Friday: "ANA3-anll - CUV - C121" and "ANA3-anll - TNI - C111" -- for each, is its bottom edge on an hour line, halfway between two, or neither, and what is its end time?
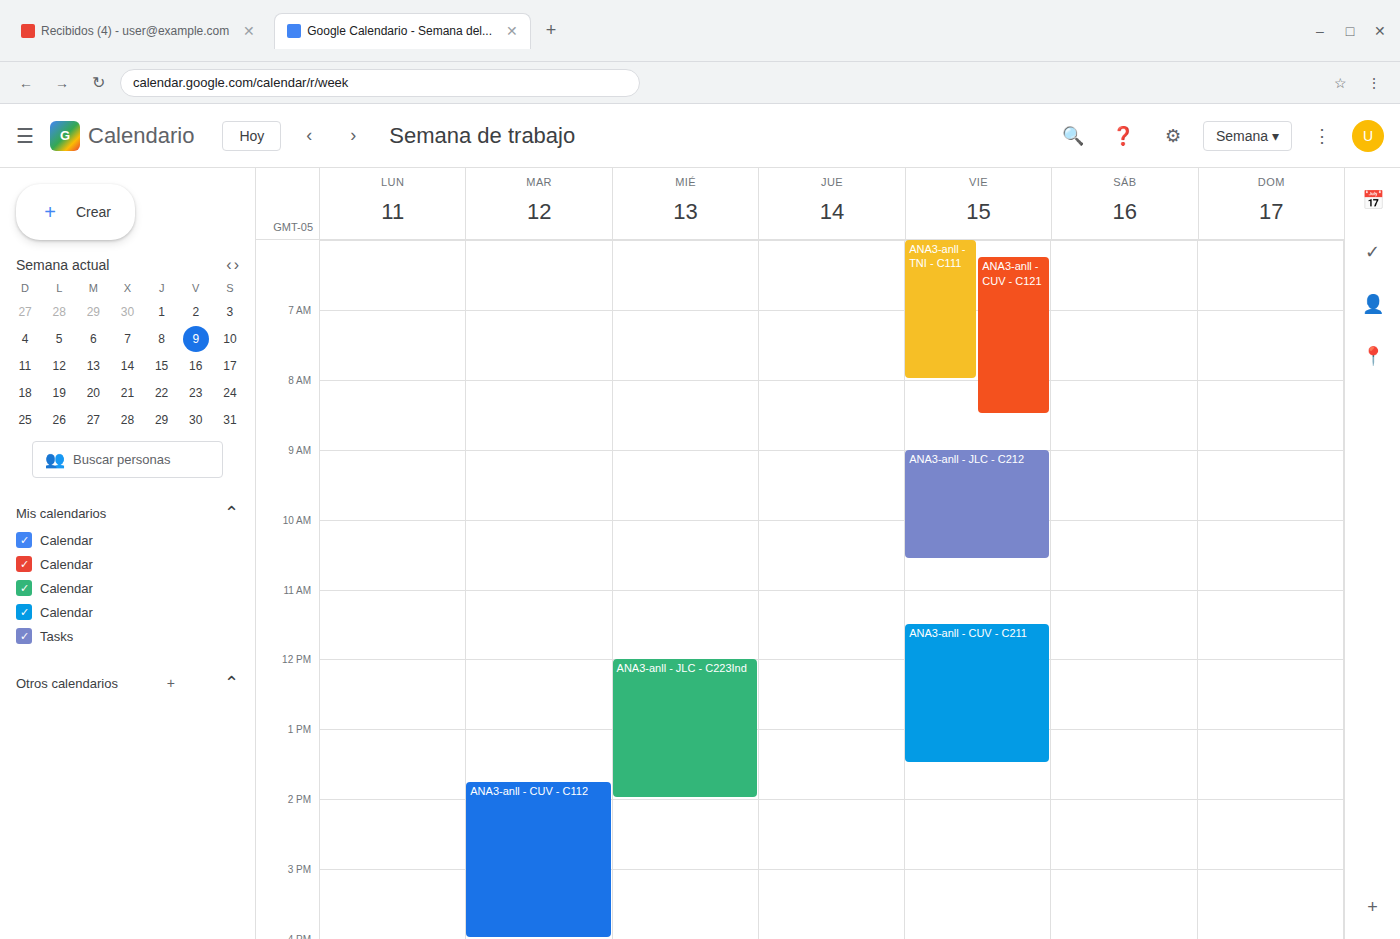
"ANA3-anll - CUV - C121": 8:30 AM, halfway between the 8 AM and 9 AM lines. "ANA3-anll - TNI - C111": 8:00 AM, exactly on the 8 AM line.